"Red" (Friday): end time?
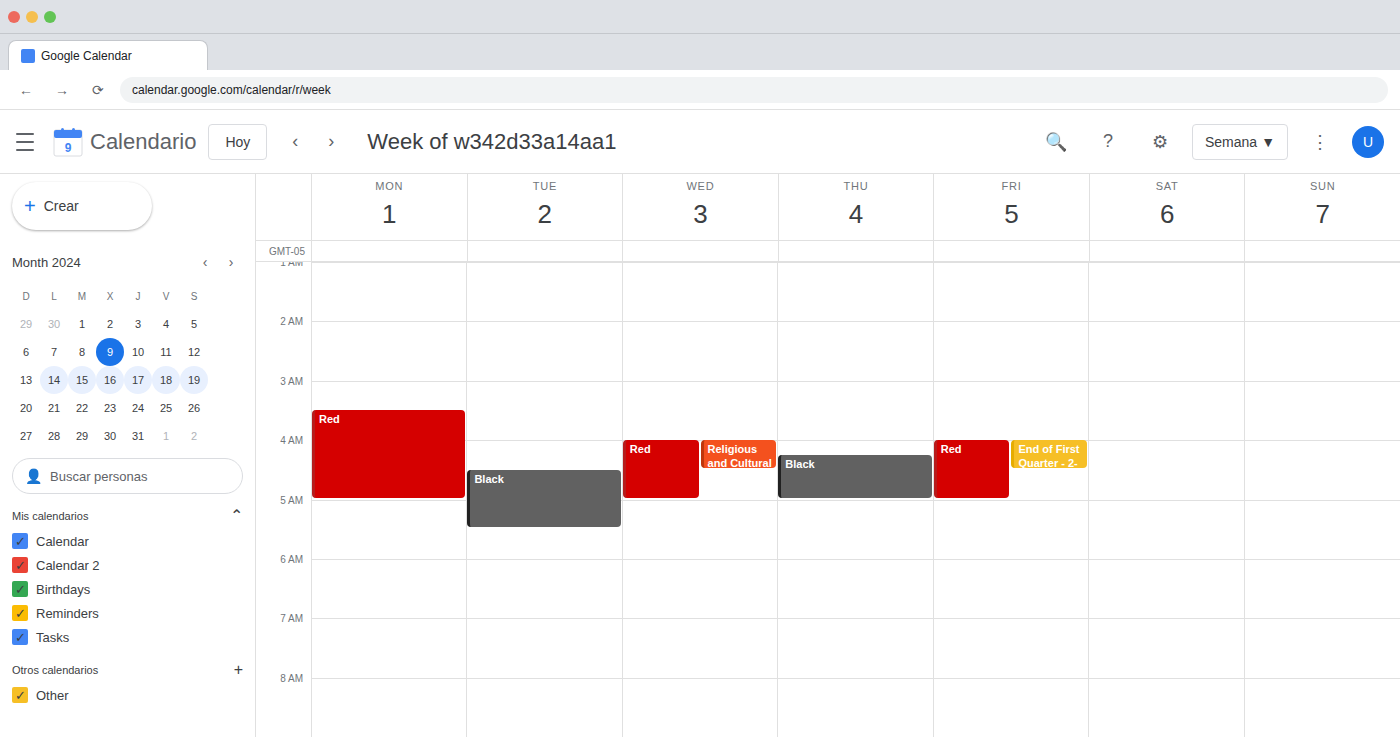
5:00 AM